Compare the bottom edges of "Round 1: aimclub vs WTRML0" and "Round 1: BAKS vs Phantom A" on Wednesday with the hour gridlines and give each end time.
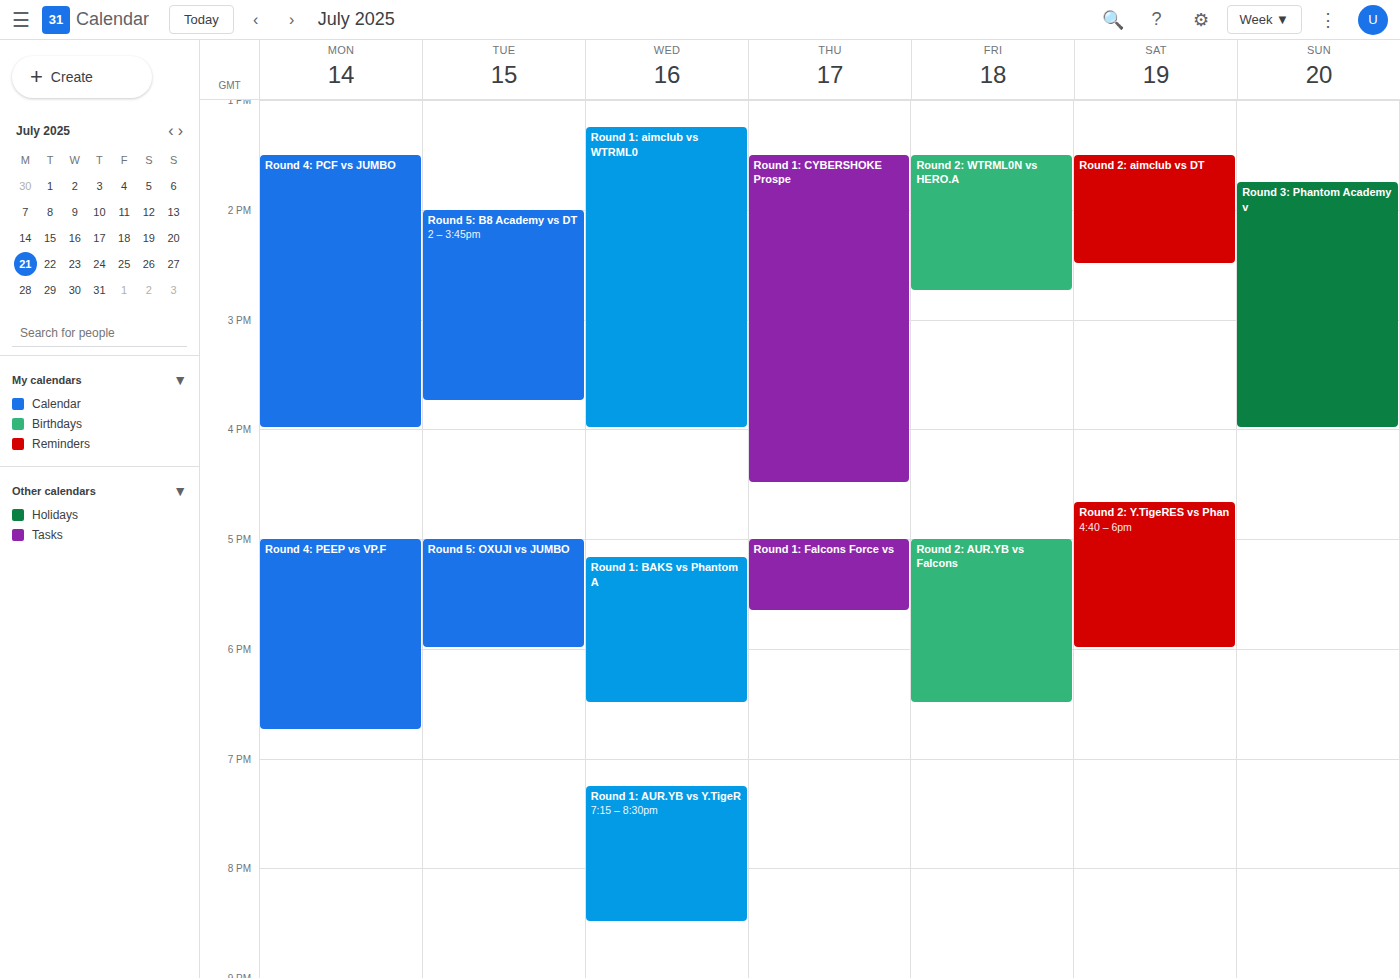
"Round 1: aimclub vs WTRML0": 4:00 PM, exactly on the 4 PM line. "Round 1: BAKS vs Phantom A": 6:30 PM, halfway between the 6 PM and 7 PM lines.